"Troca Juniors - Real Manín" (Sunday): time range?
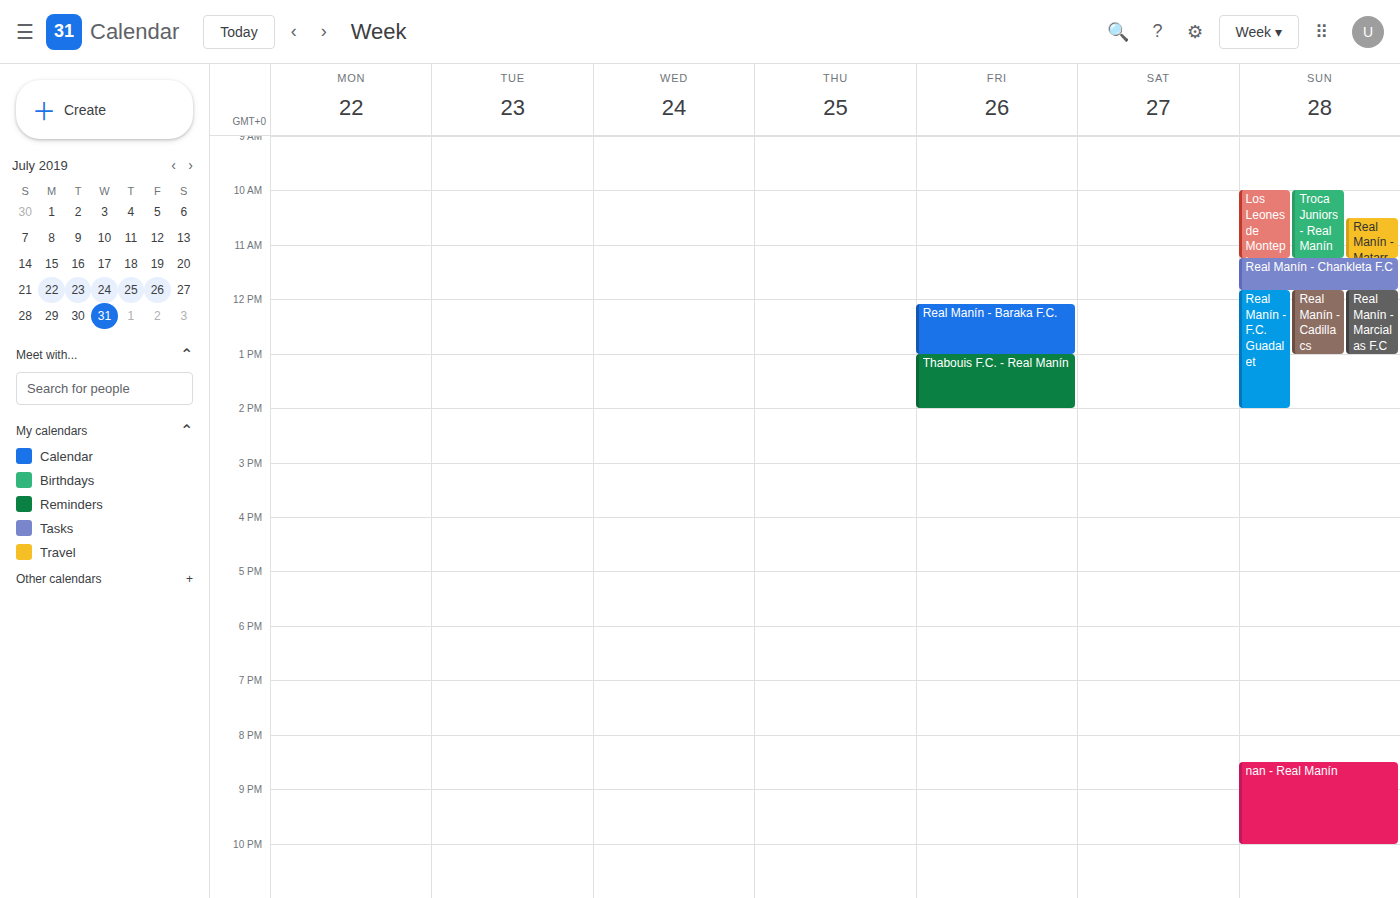
10:00 to 11:15